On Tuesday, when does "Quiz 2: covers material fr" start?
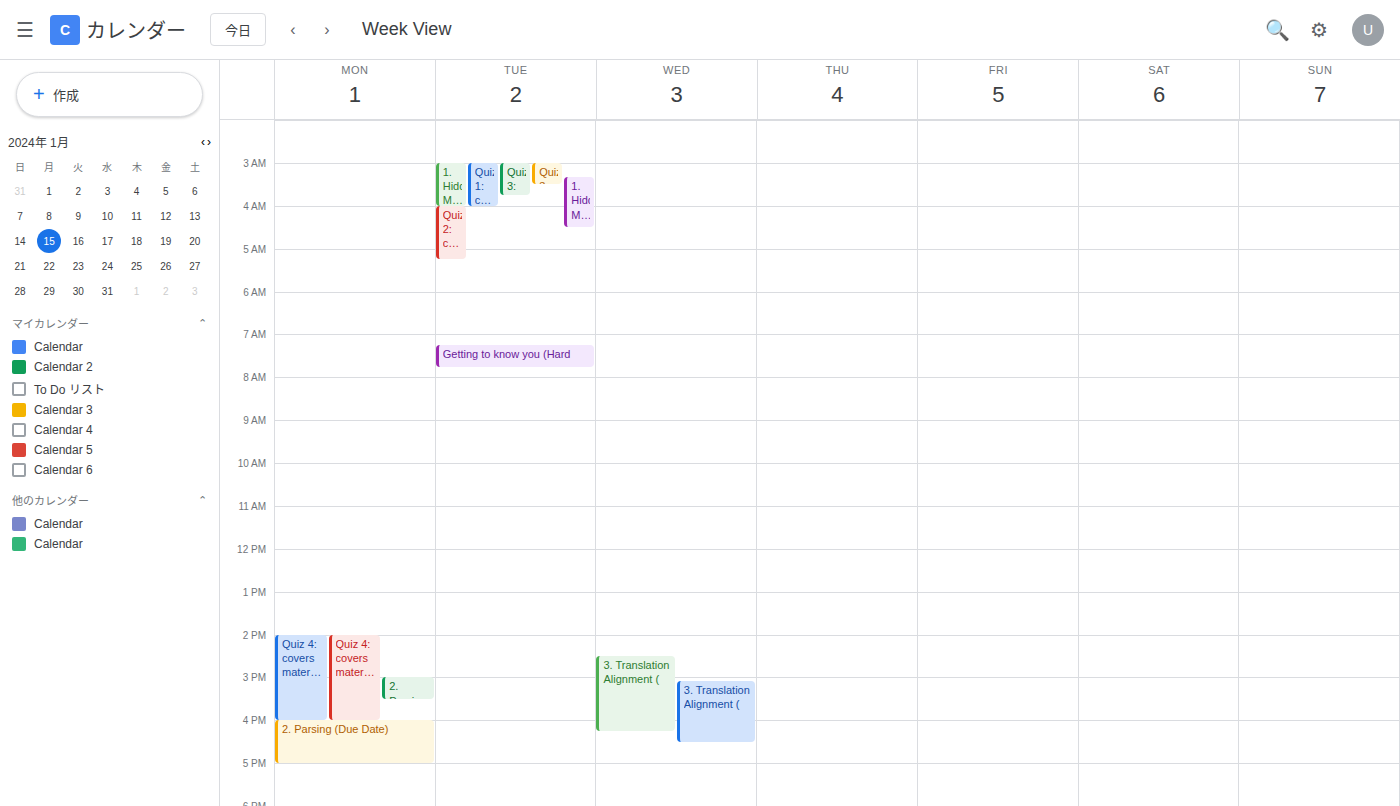
4:00 AM